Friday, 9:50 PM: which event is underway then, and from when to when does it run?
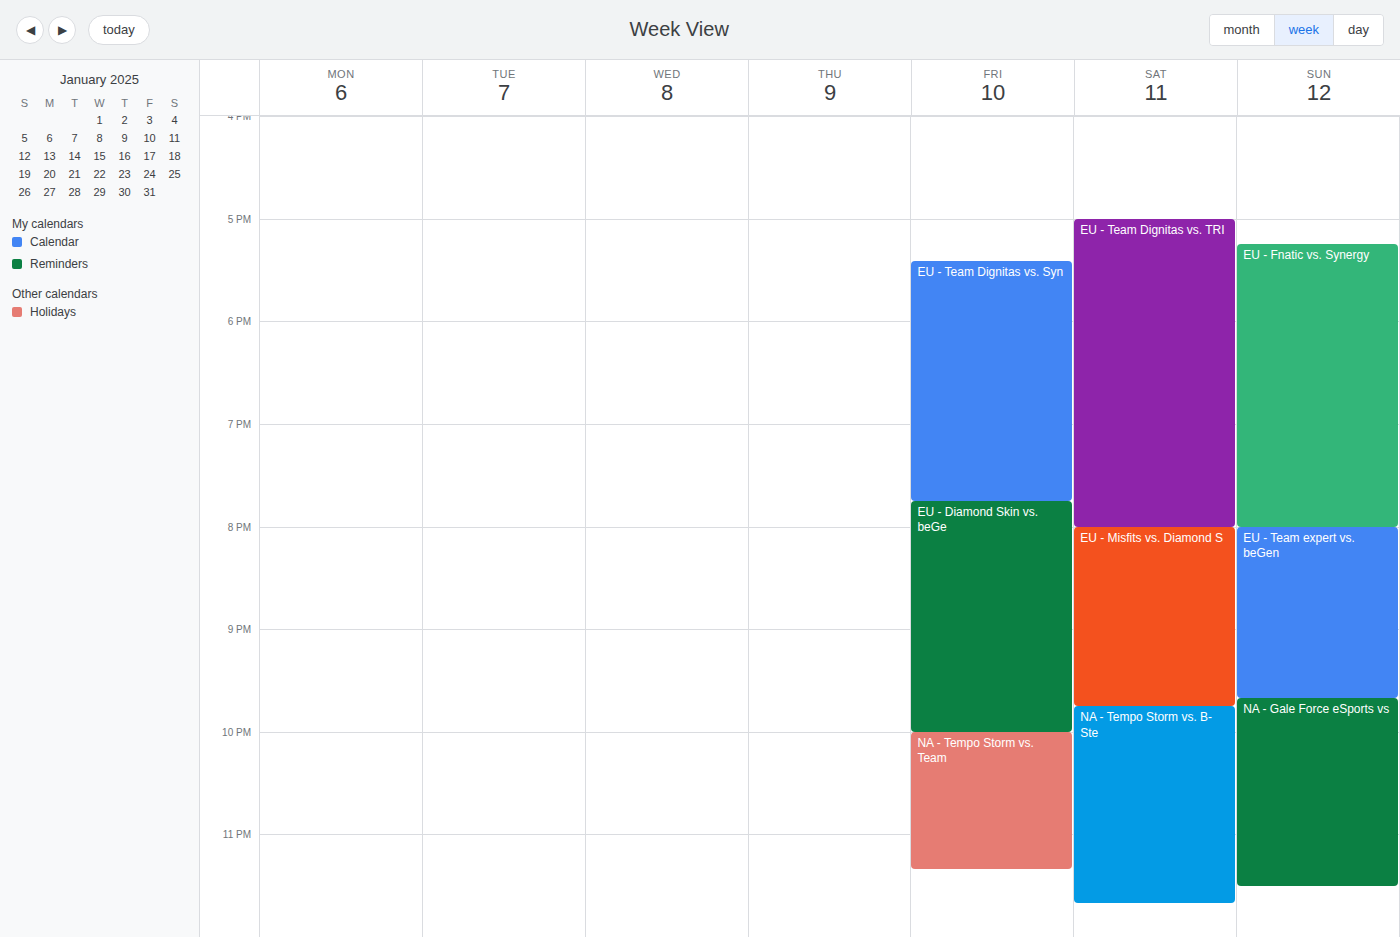
"EU - Diamond Skin vs. beGe", 7:45 PM to 10:00 PM